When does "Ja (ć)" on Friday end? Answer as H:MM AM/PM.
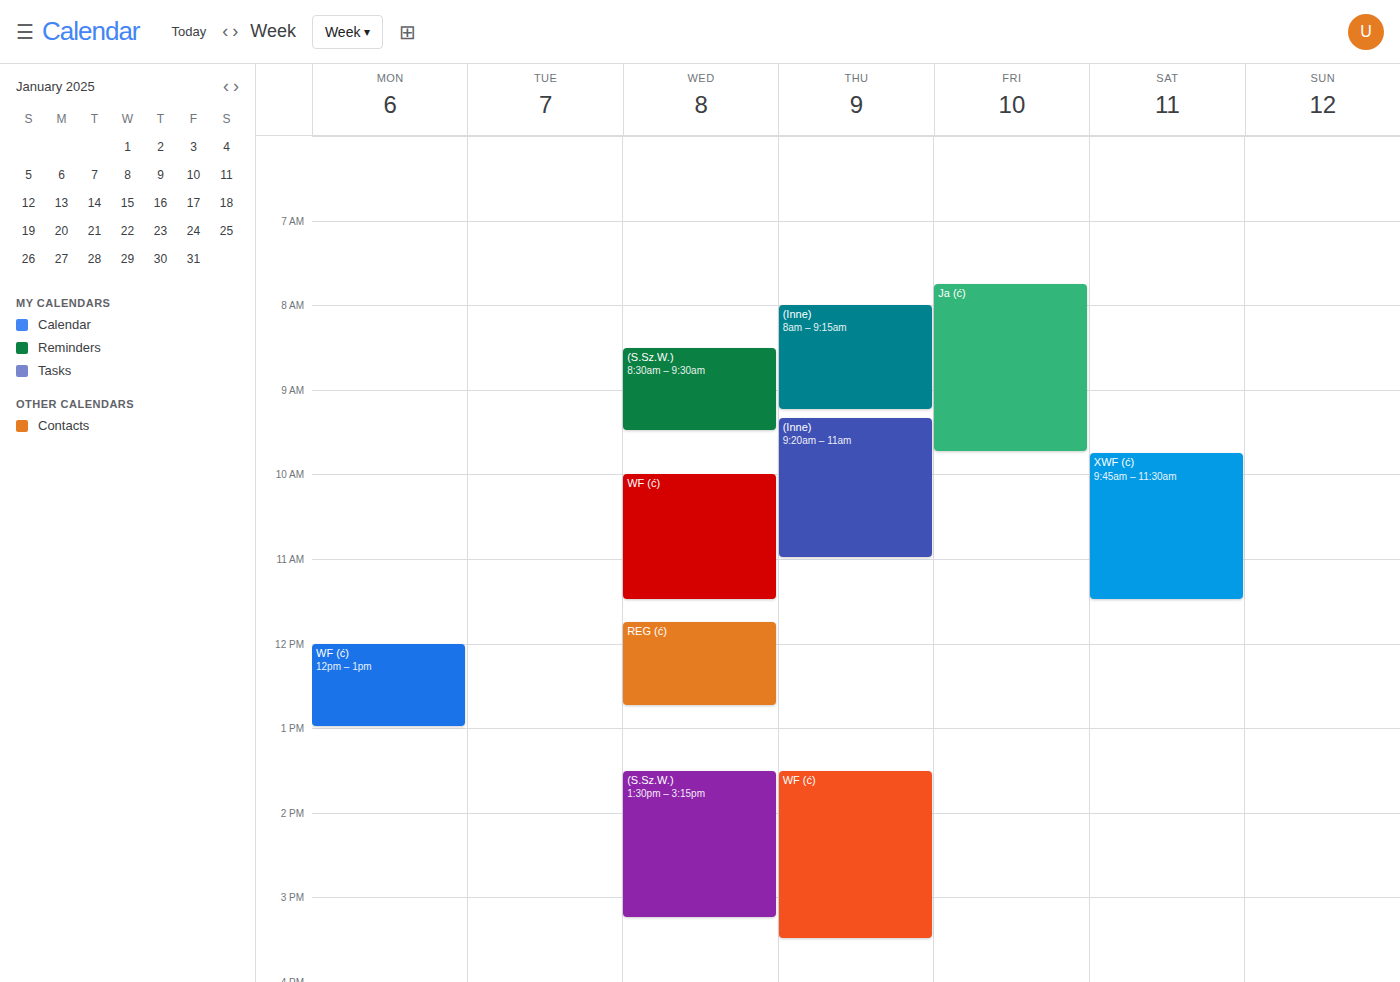
9:45 AM